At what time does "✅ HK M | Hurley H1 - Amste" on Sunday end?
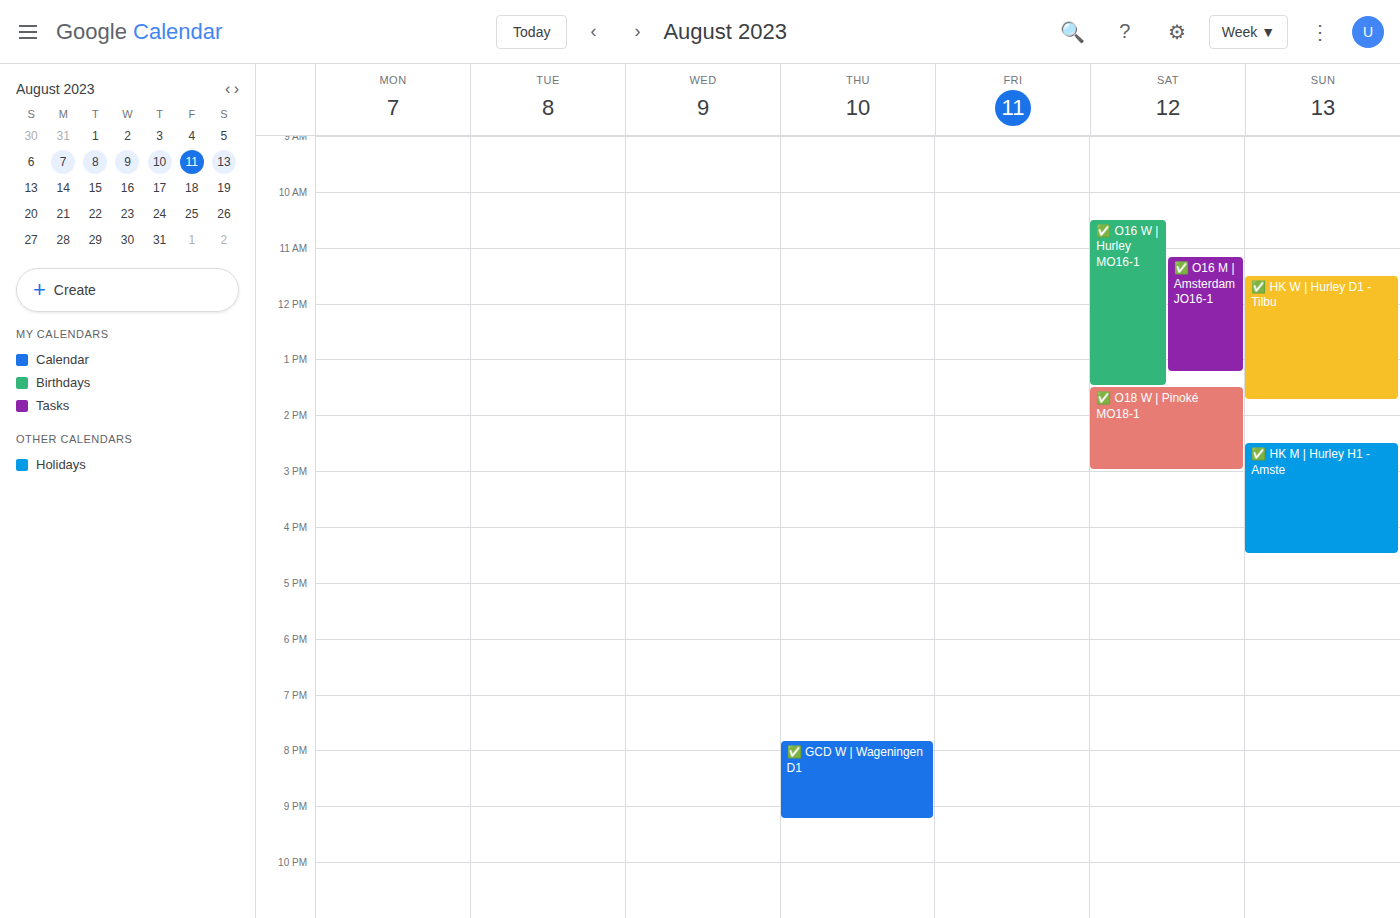
4:30 PM